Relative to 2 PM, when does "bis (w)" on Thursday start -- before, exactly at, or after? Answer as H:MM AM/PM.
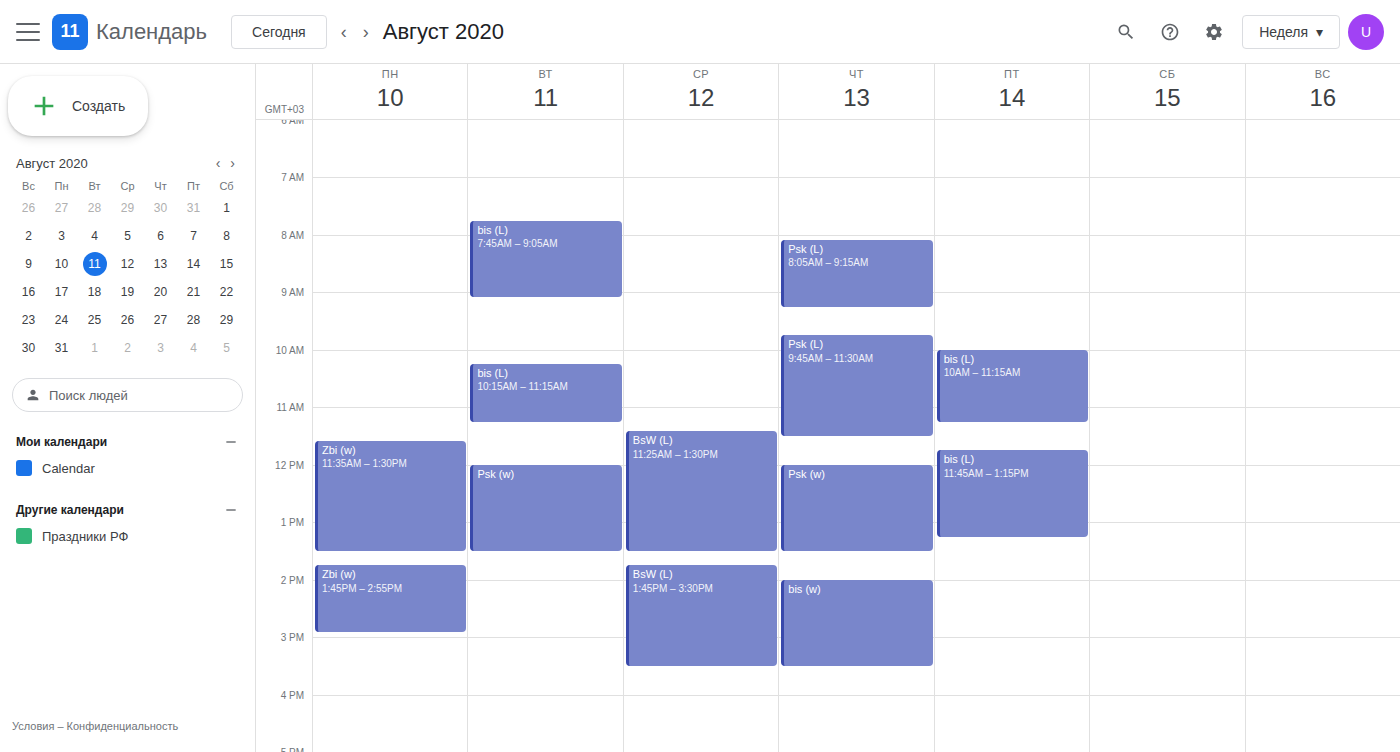
2:00 PM -- exactly at 2 PM, on the 2 PM line.